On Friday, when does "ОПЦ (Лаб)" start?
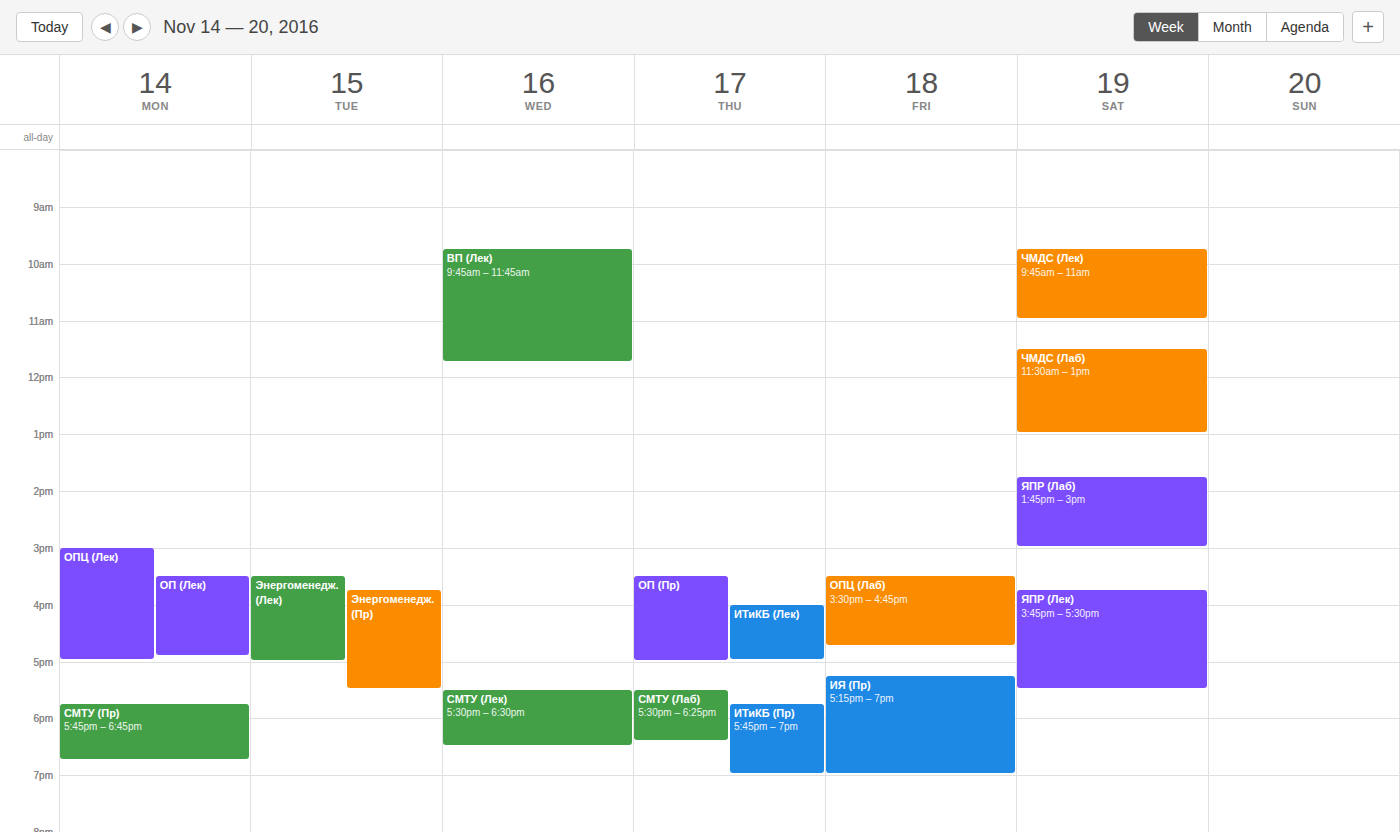
15:30